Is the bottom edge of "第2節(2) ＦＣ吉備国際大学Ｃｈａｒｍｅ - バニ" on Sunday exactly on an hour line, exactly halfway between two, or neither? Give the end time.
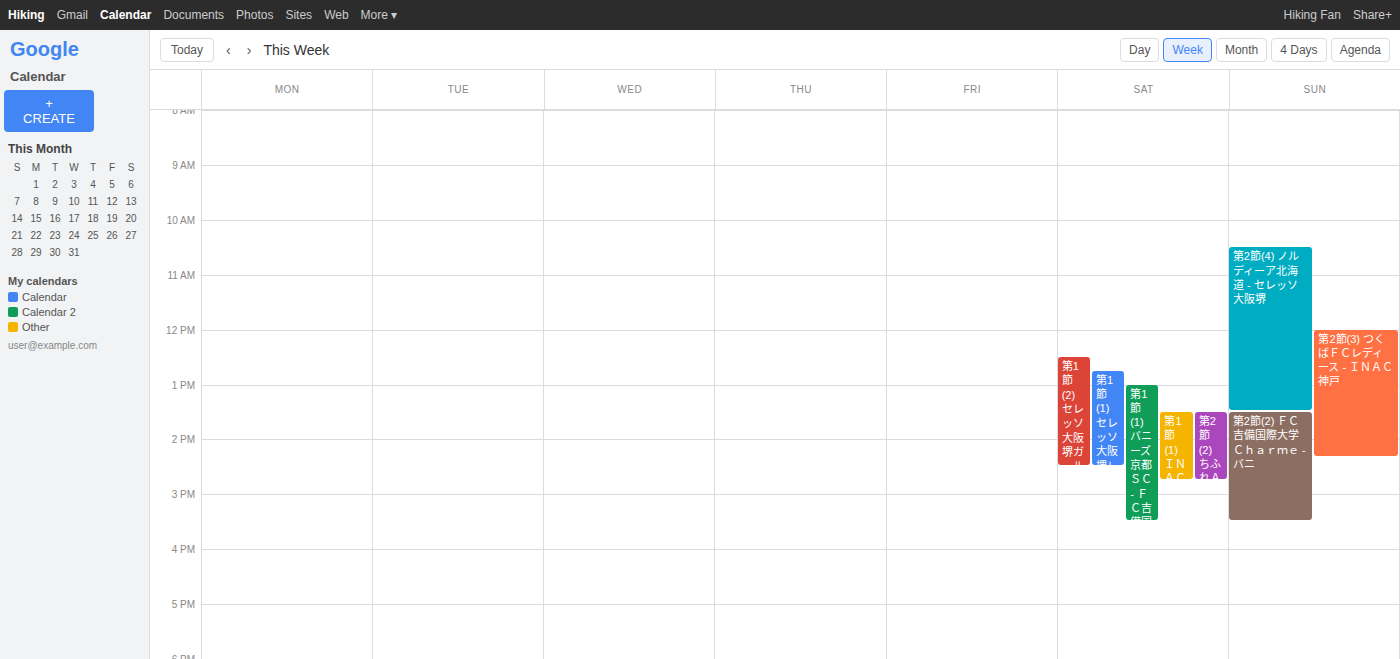
3:30 PM -- halfway between the 3 PM and 4 PM lines.